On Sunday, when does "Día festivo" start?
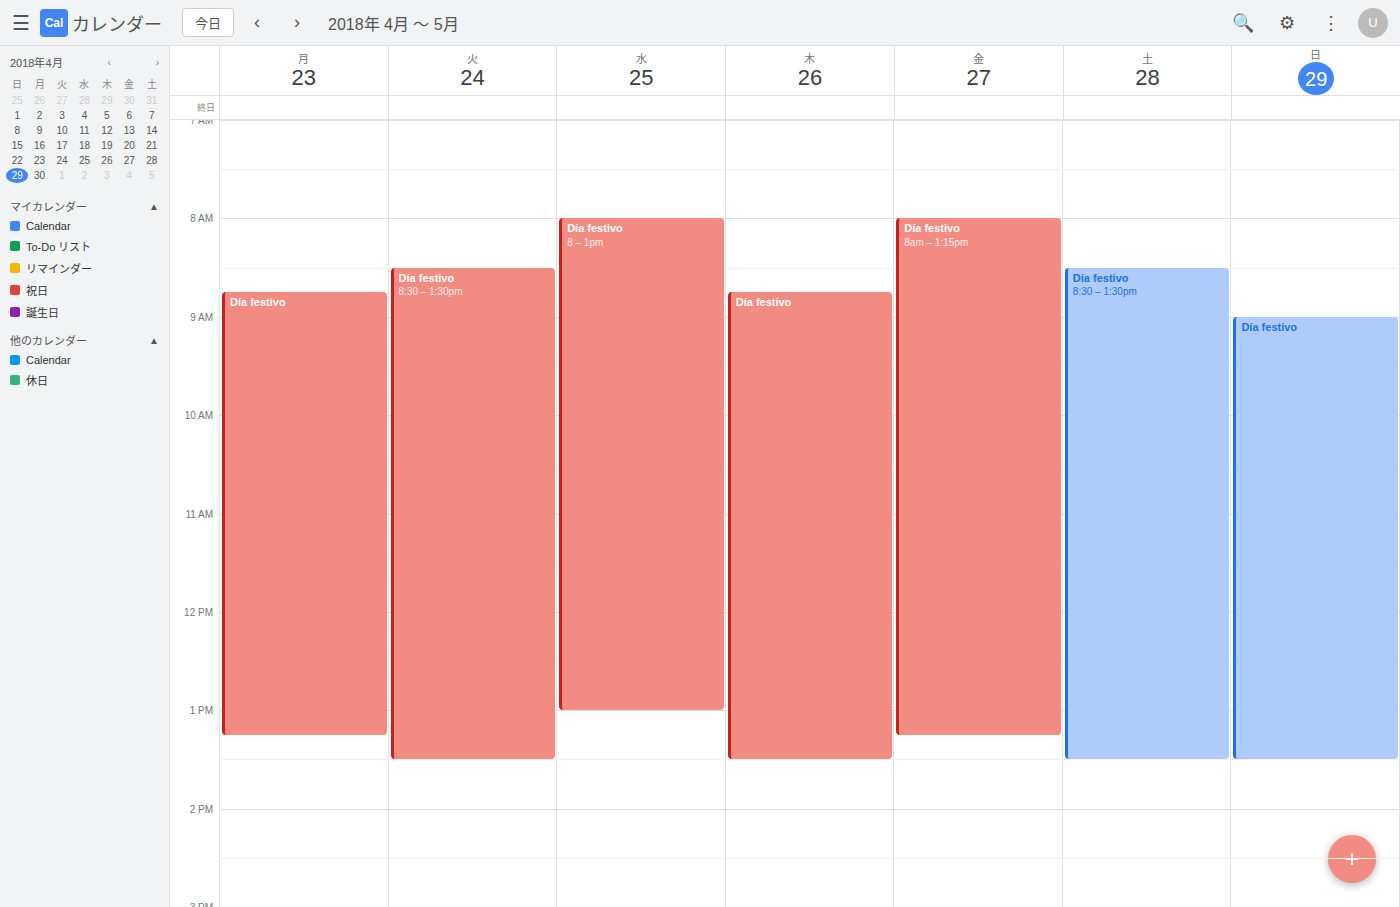
9:00 AM